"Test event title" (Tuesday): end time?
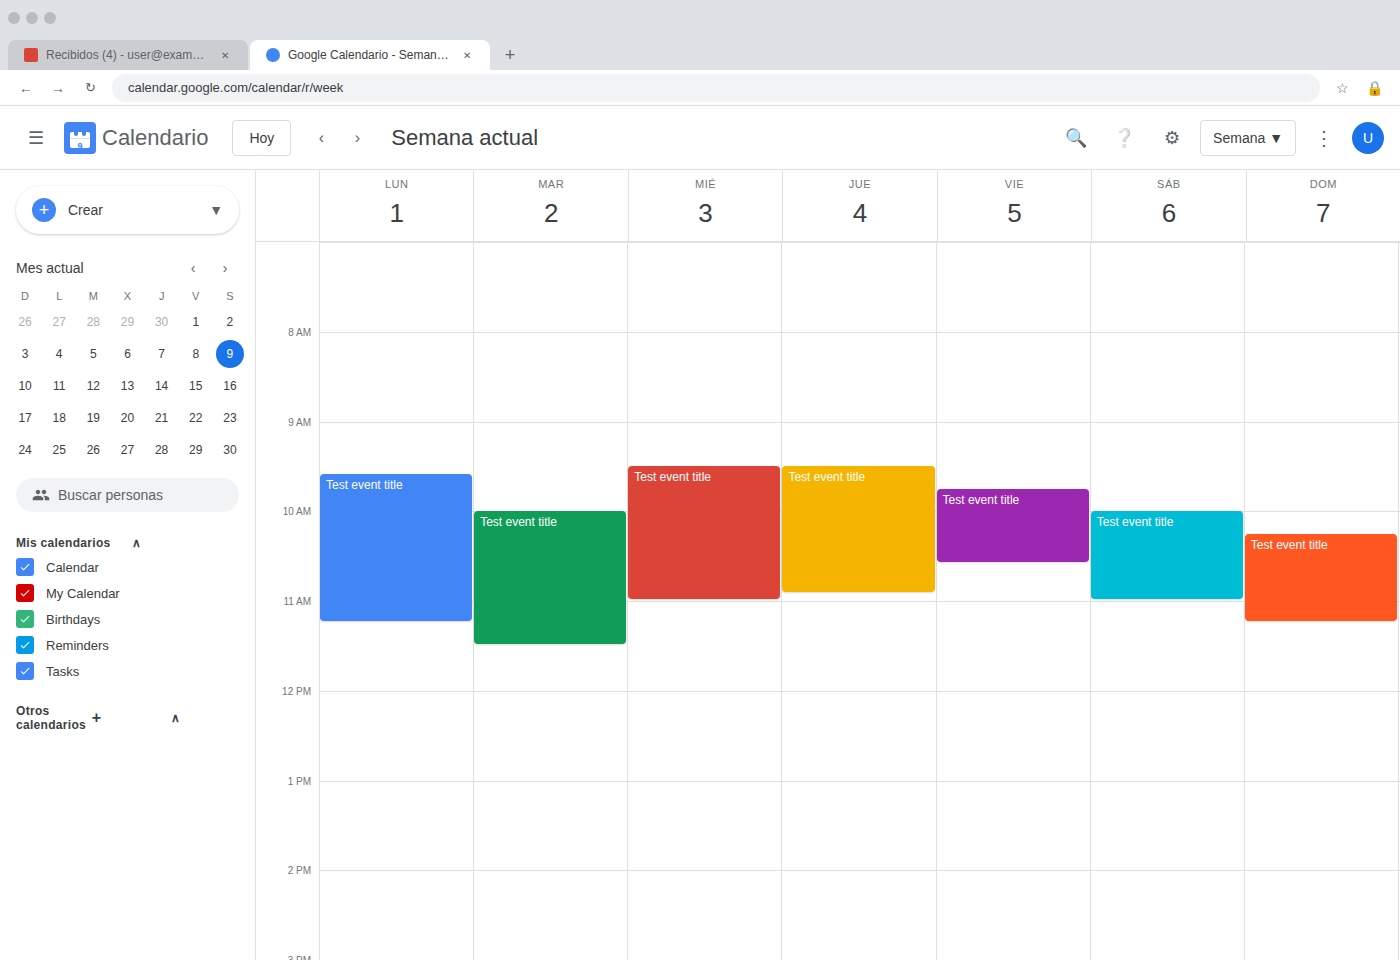
11:30 AM